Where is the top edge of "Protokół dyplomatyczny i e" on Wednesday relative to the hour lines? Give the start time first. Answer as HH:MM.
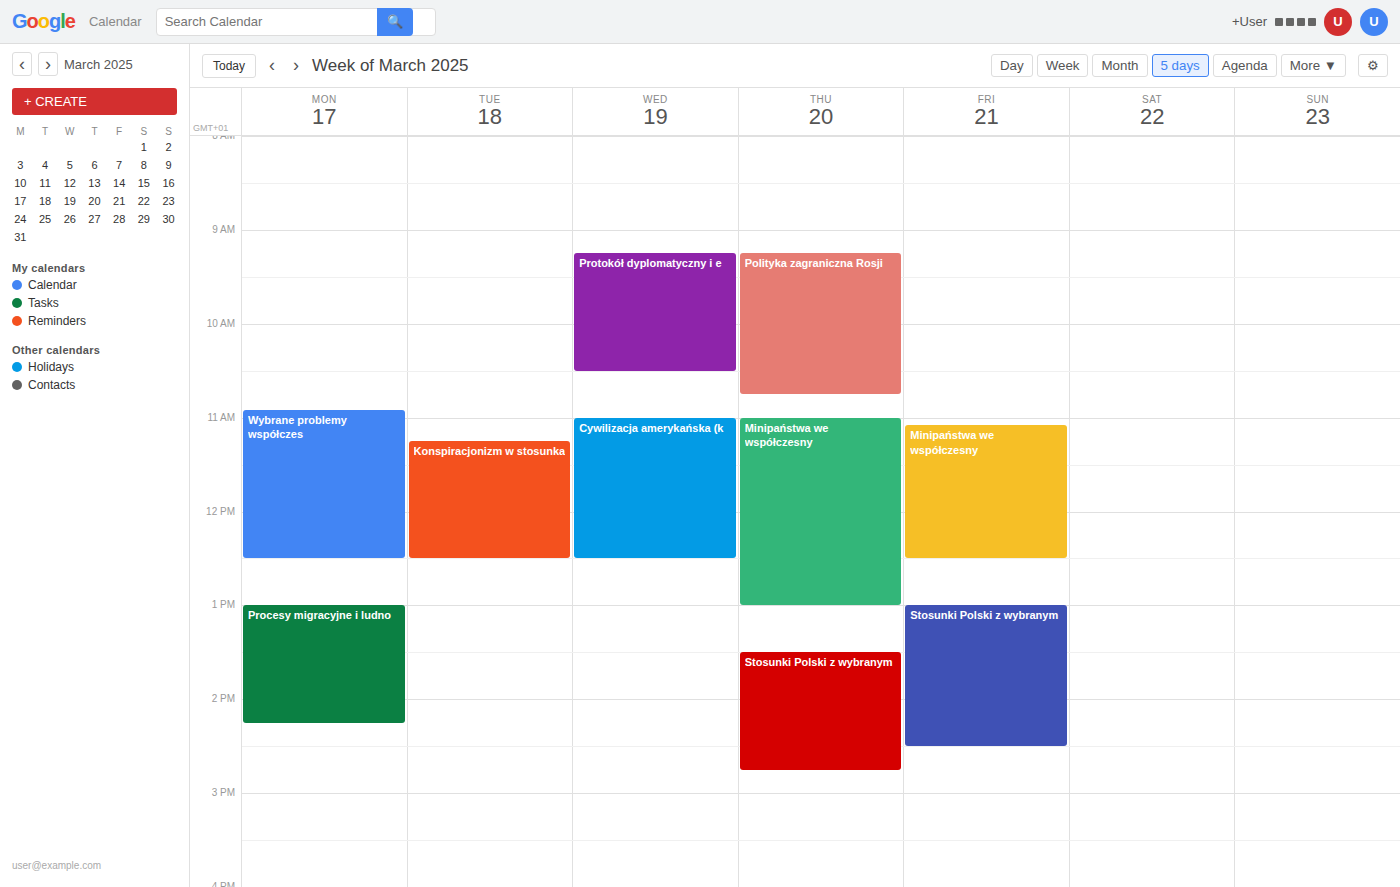
09:15 -- neither: a quarter of the way from the 09:00 line to the 10:00 line.